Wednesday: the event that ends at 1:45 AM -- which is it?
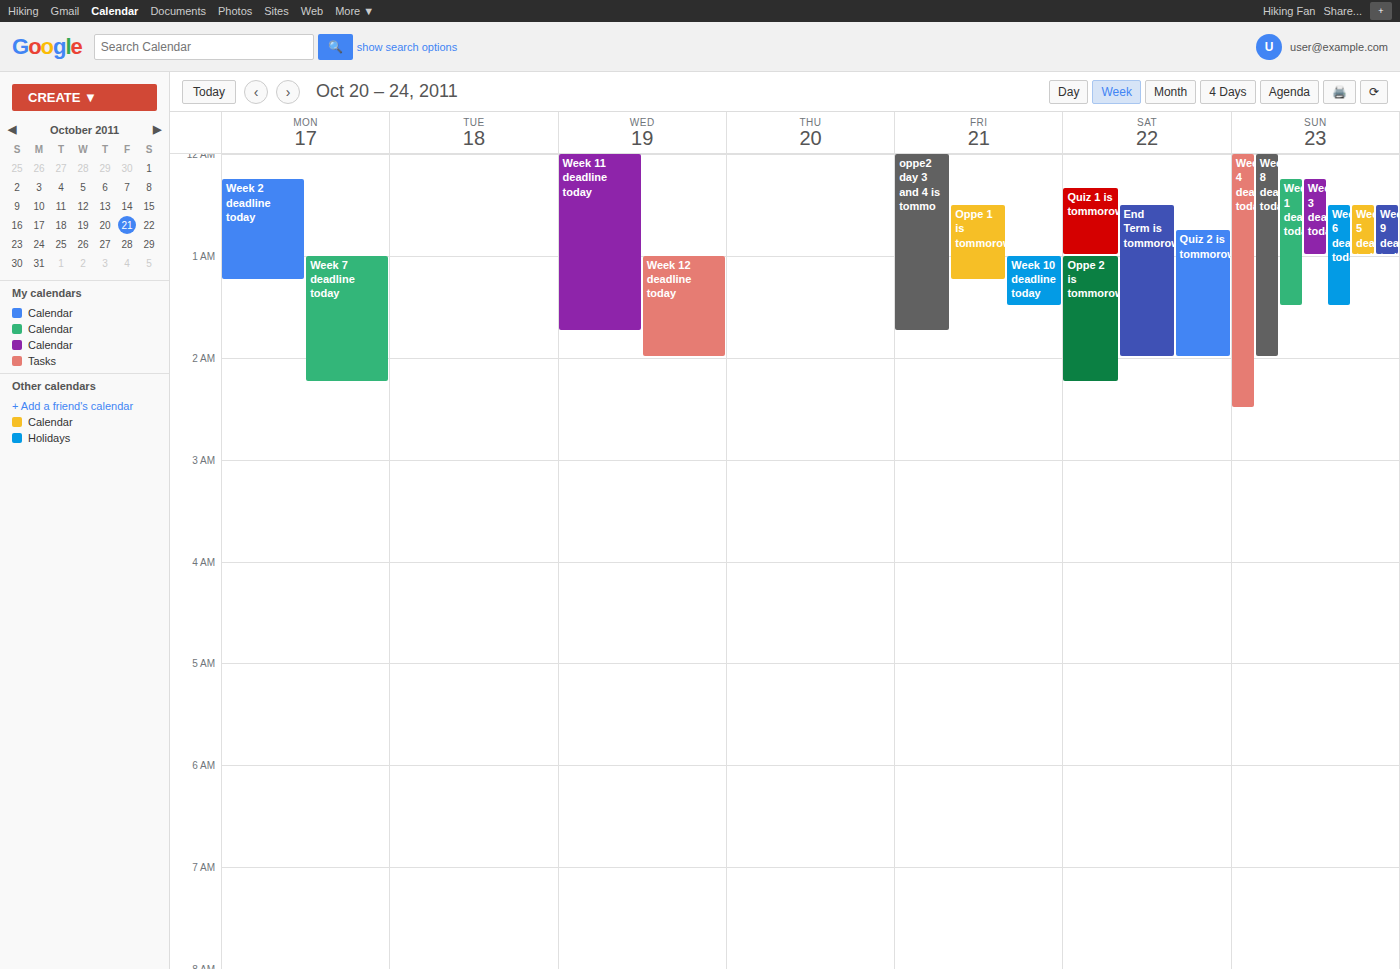
"Week 11 deadline today"